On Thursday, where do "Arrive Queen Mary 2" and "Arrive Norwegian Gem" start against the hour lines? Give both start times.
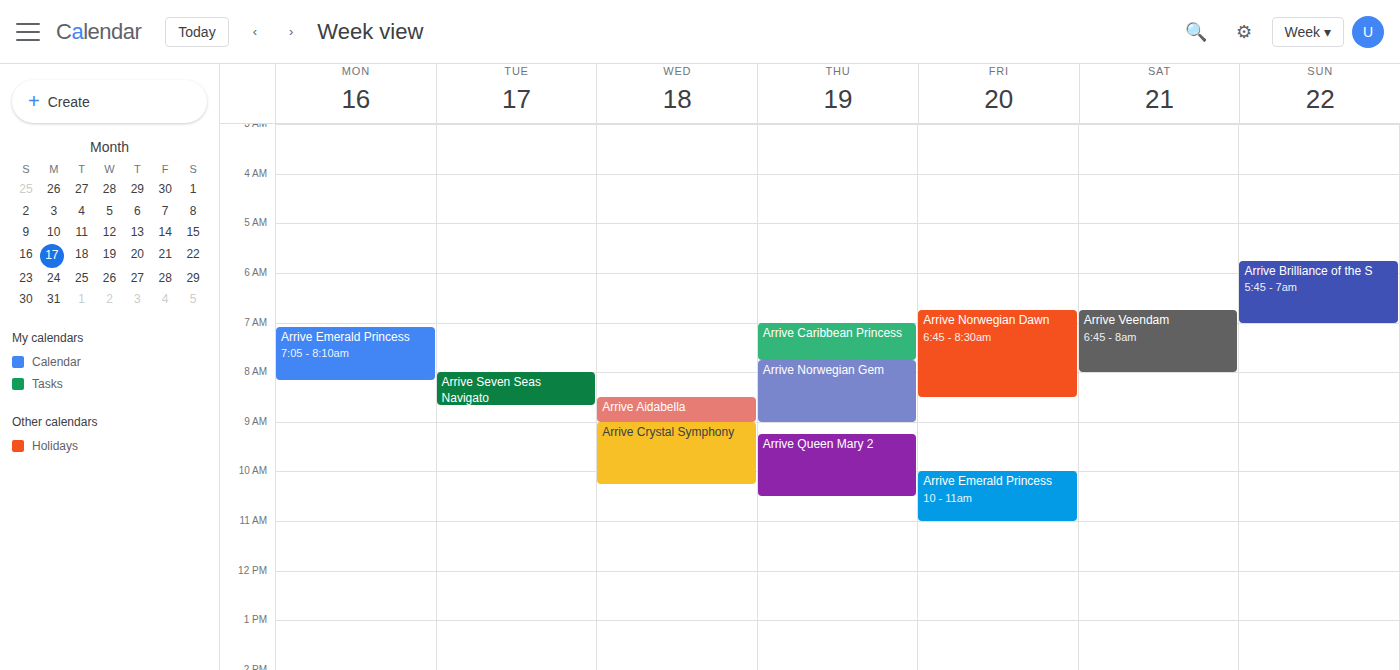
"Arrive Queen Mary 2": 9:15 AM, neither: a quarter of the way from the 9 AM line to the 10 AM line. "Arrive Norwegian Gem": 7:45 AM, neither: three quarters of the way from the 7 AM line to the 8 AM line.